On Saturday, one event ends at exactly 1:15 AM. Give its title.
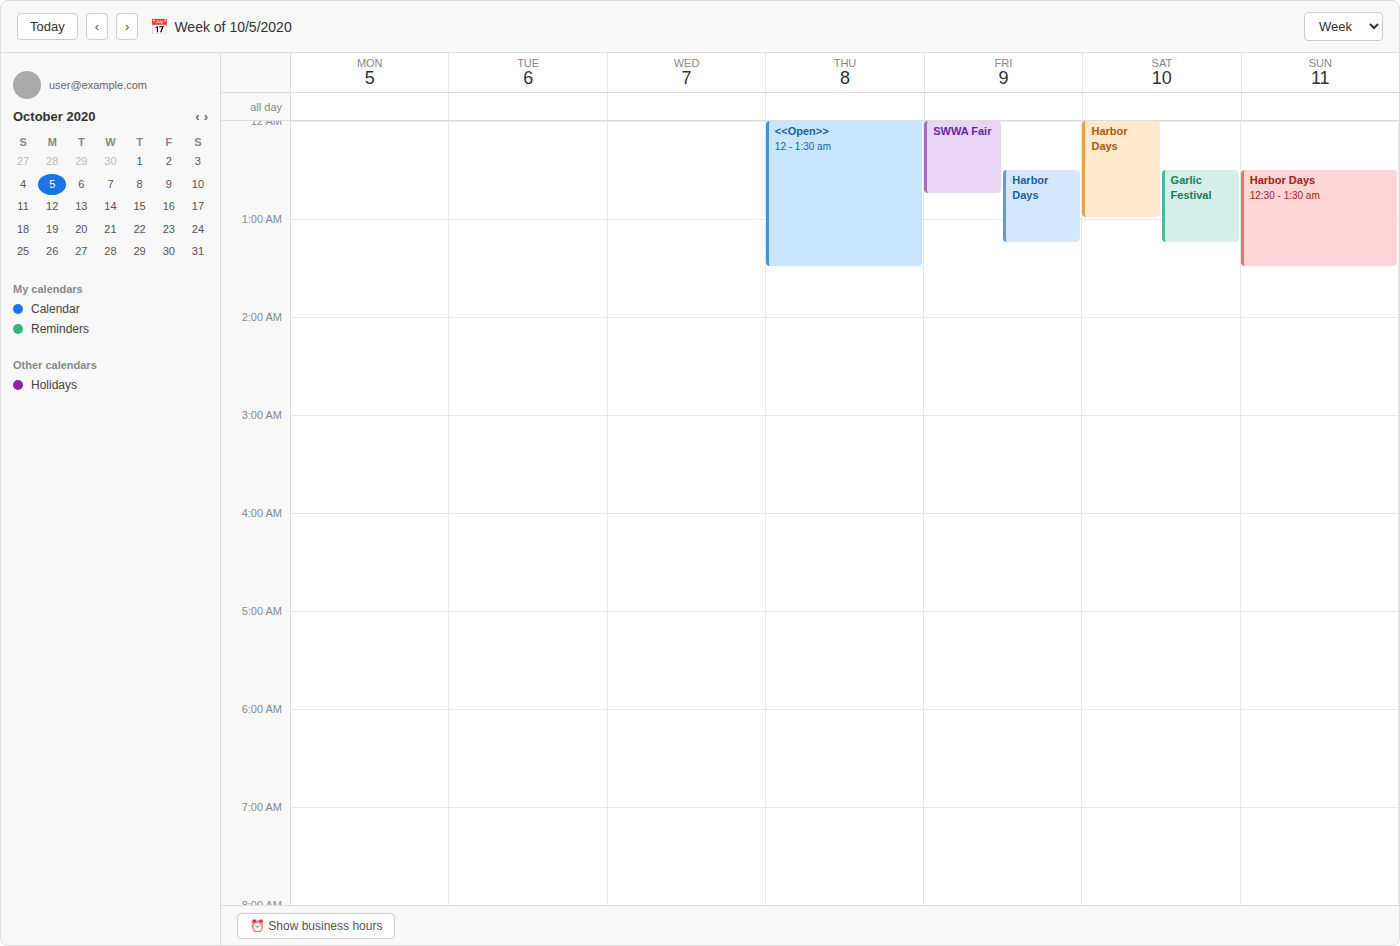
"Garlic Festival"